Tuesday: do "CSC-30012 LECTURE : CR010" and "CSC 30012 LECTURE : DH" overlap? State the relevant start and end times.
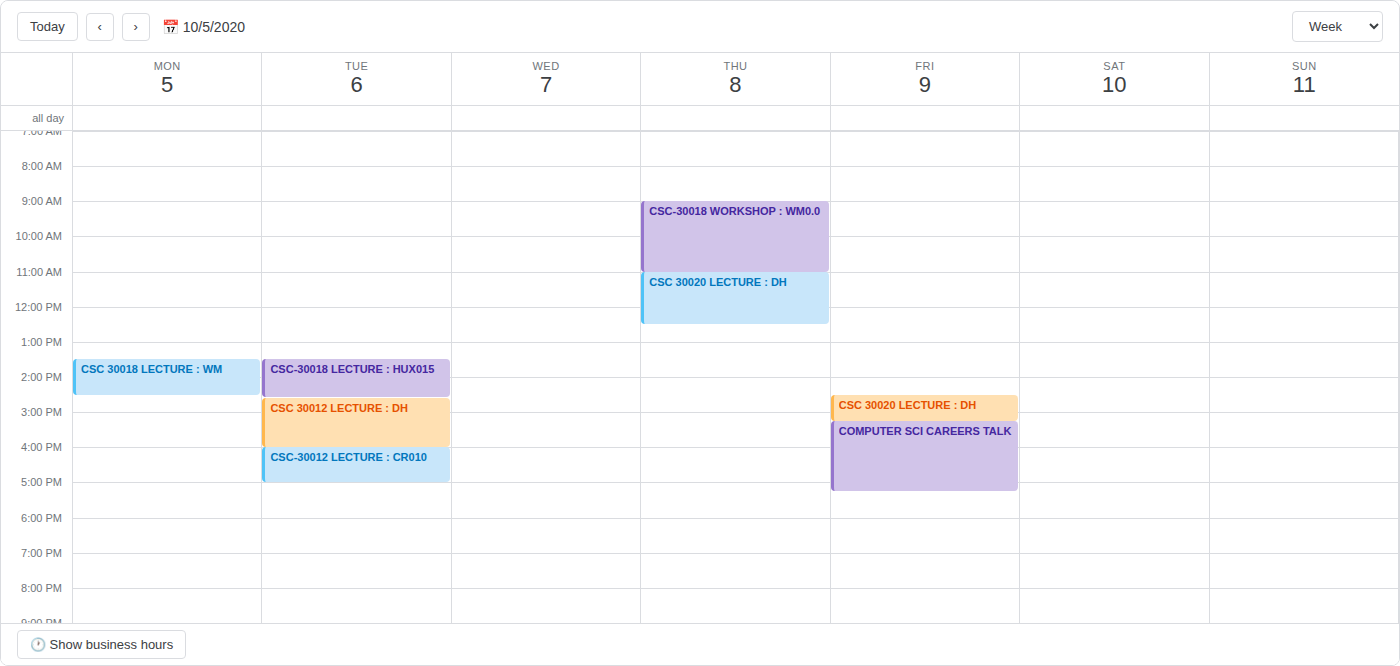
"CSC 30012 LECTURE : DH" ends at 4:00 PM, exactly when "CSC-30012 LECTURE : CR010" starts -- they touch but do not overlap.